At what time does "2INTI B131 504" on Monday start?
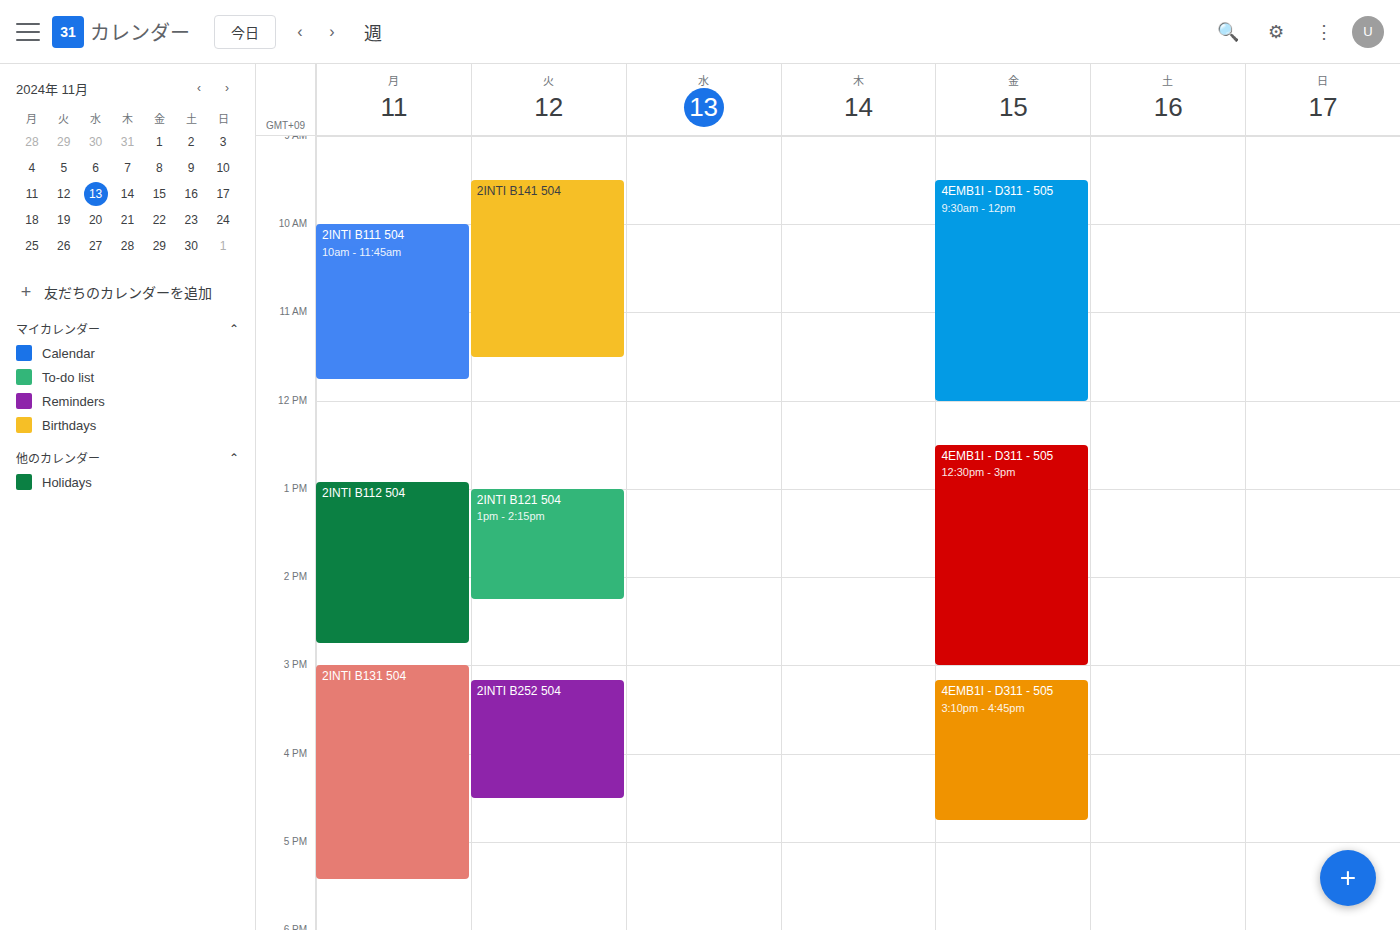
15:00